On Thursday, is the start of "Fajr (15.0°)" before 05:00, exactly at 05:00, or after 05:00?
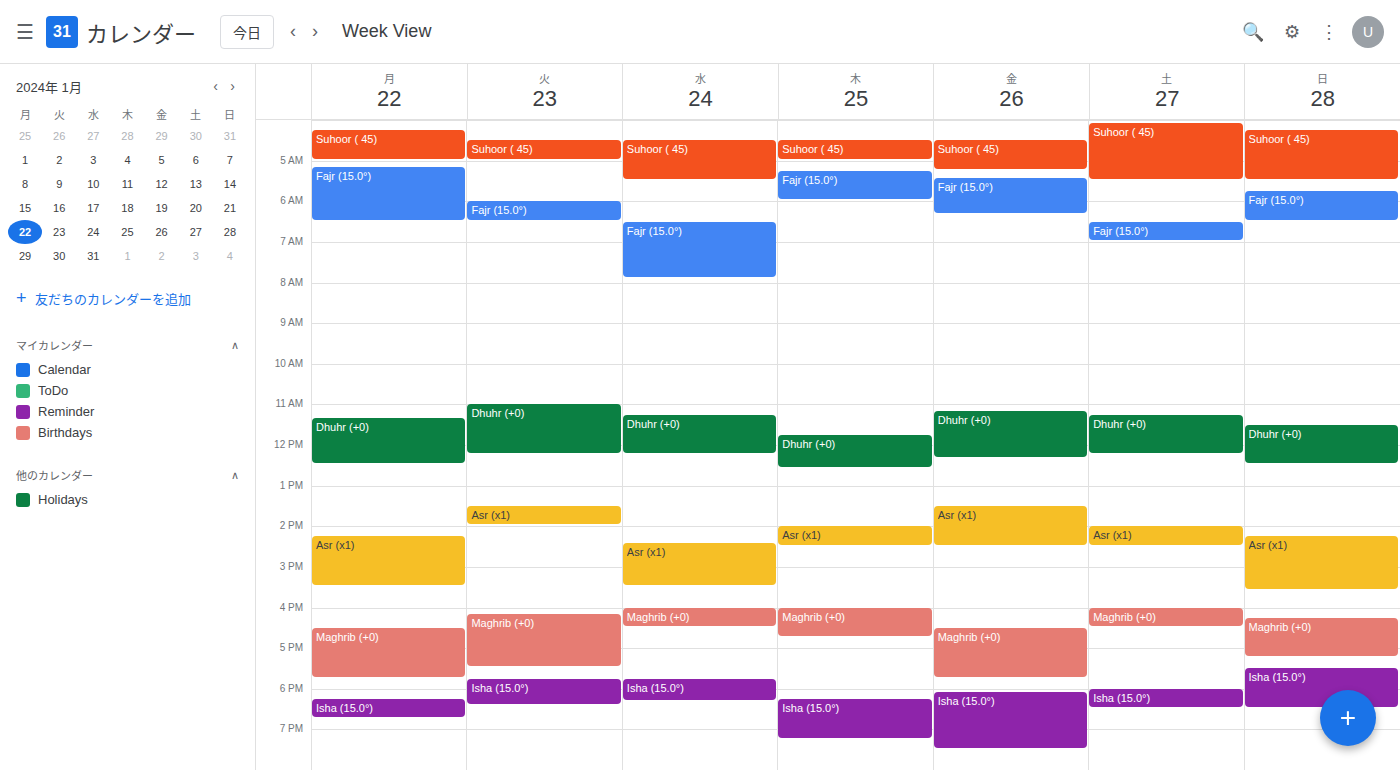
05:15 -- after 05:00, 15 minutes below the 05:00 line.